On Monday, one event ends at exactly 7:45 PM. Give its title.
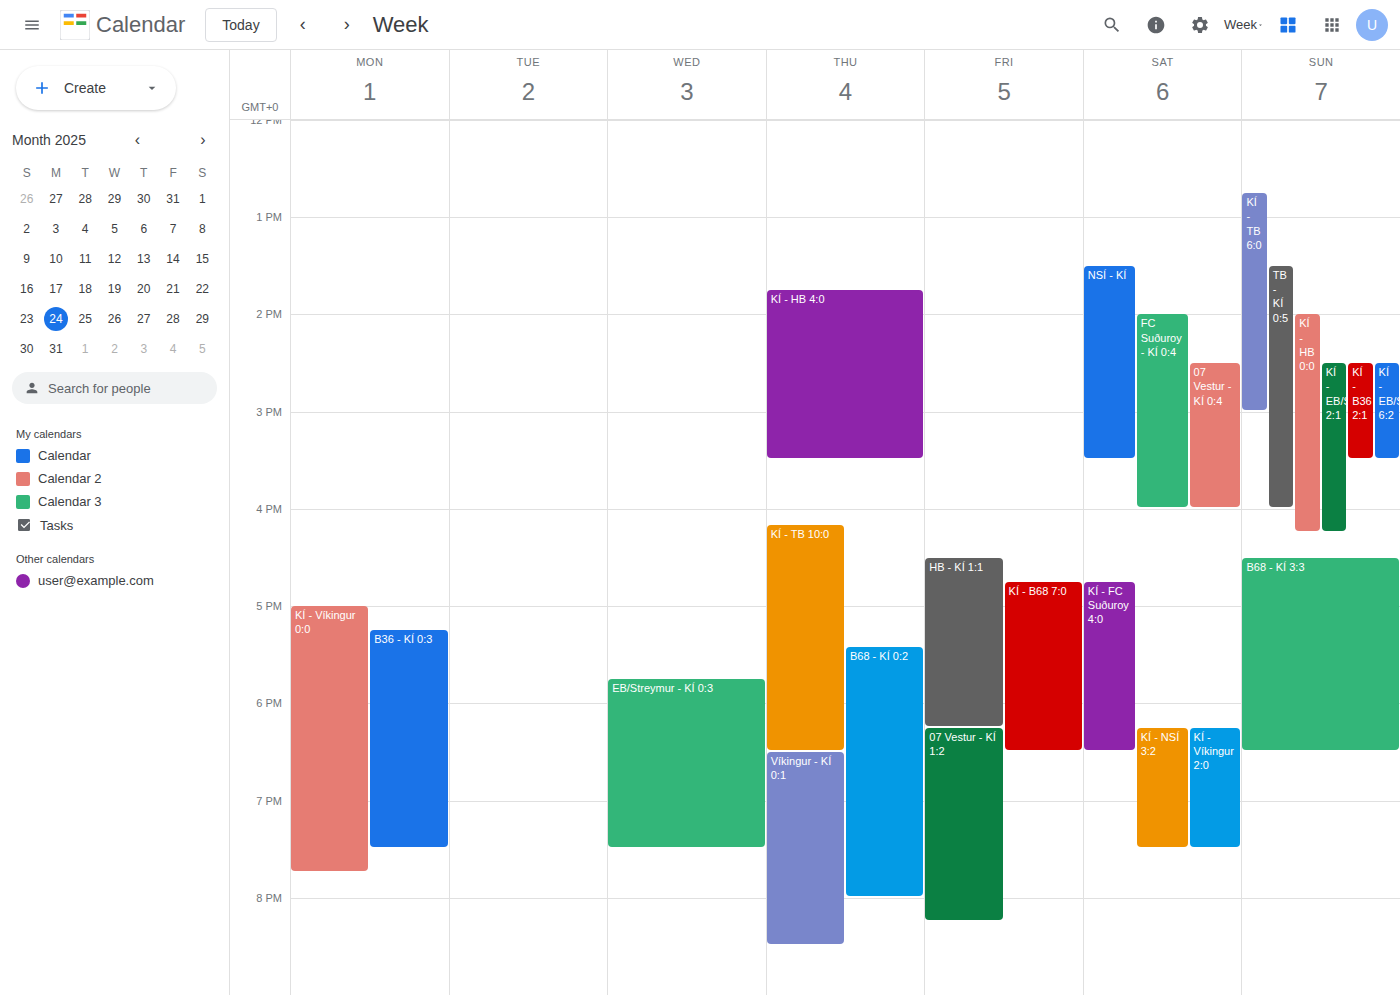
"KÍ - Víkingur 0:0"